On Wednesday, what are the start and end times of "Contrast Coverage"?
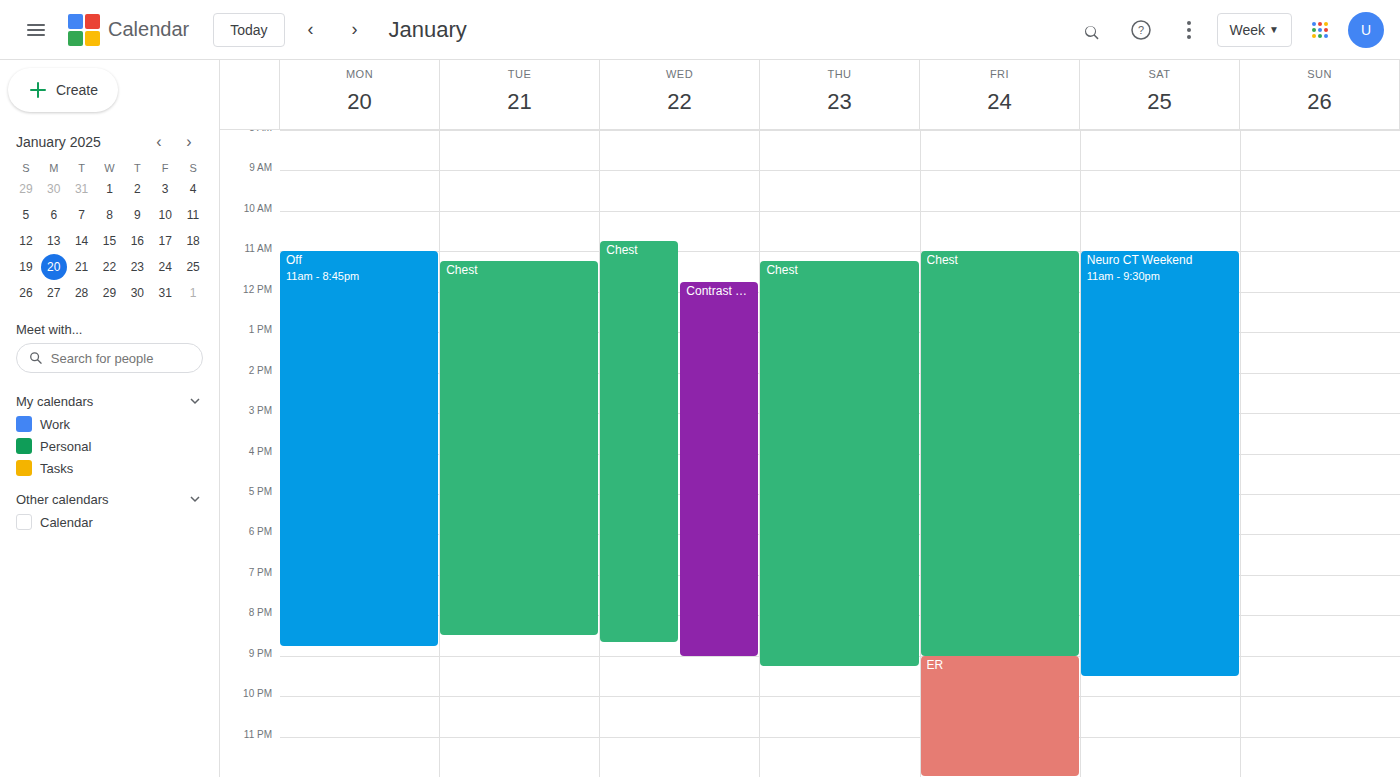
11:45 AM to 9:00 PM